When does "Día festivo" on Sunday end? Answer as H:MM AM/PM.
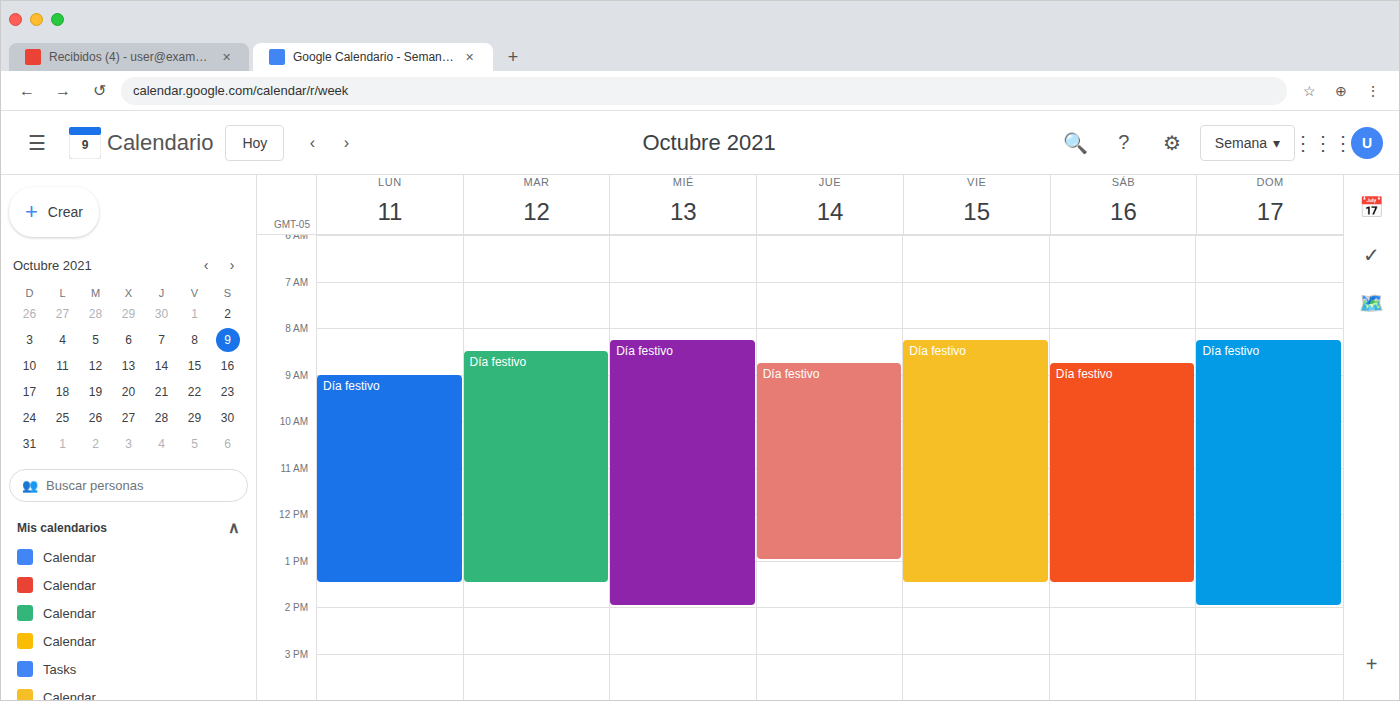
2:00 PM